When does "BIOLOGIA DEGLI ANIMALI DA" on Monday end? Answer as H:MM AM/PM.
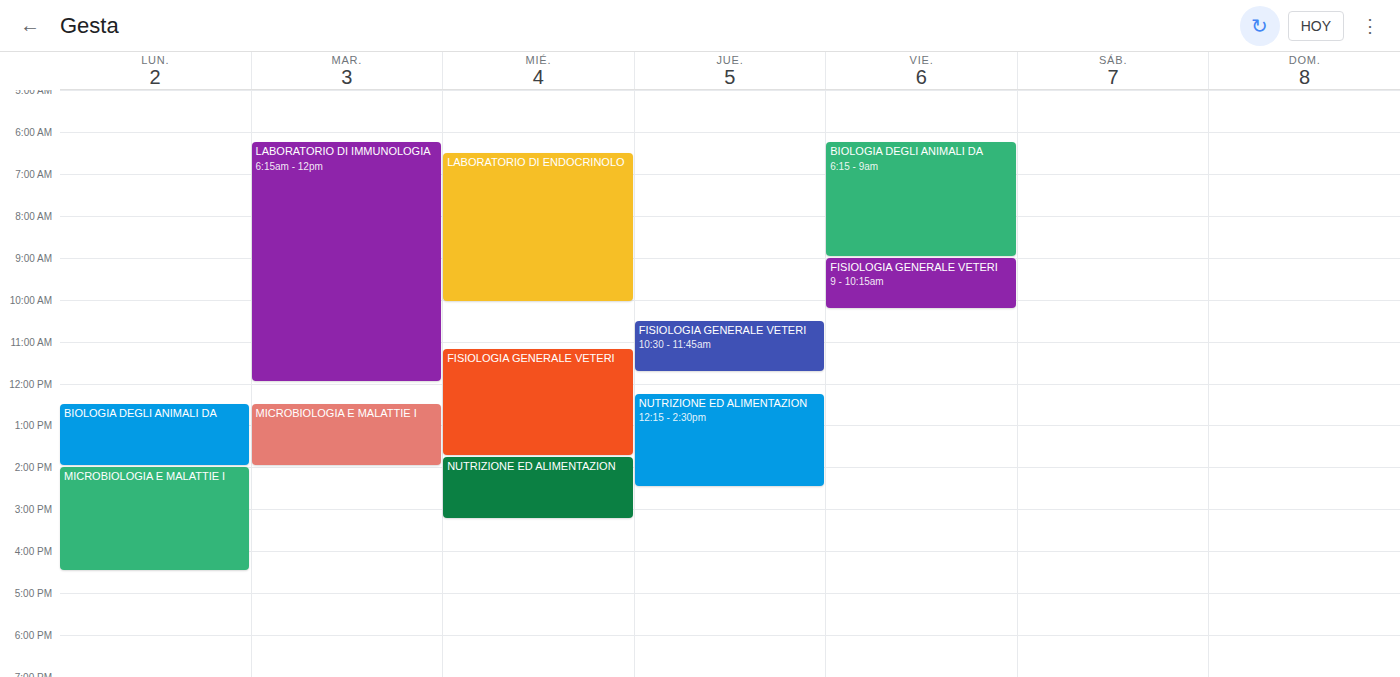
2:00 PM